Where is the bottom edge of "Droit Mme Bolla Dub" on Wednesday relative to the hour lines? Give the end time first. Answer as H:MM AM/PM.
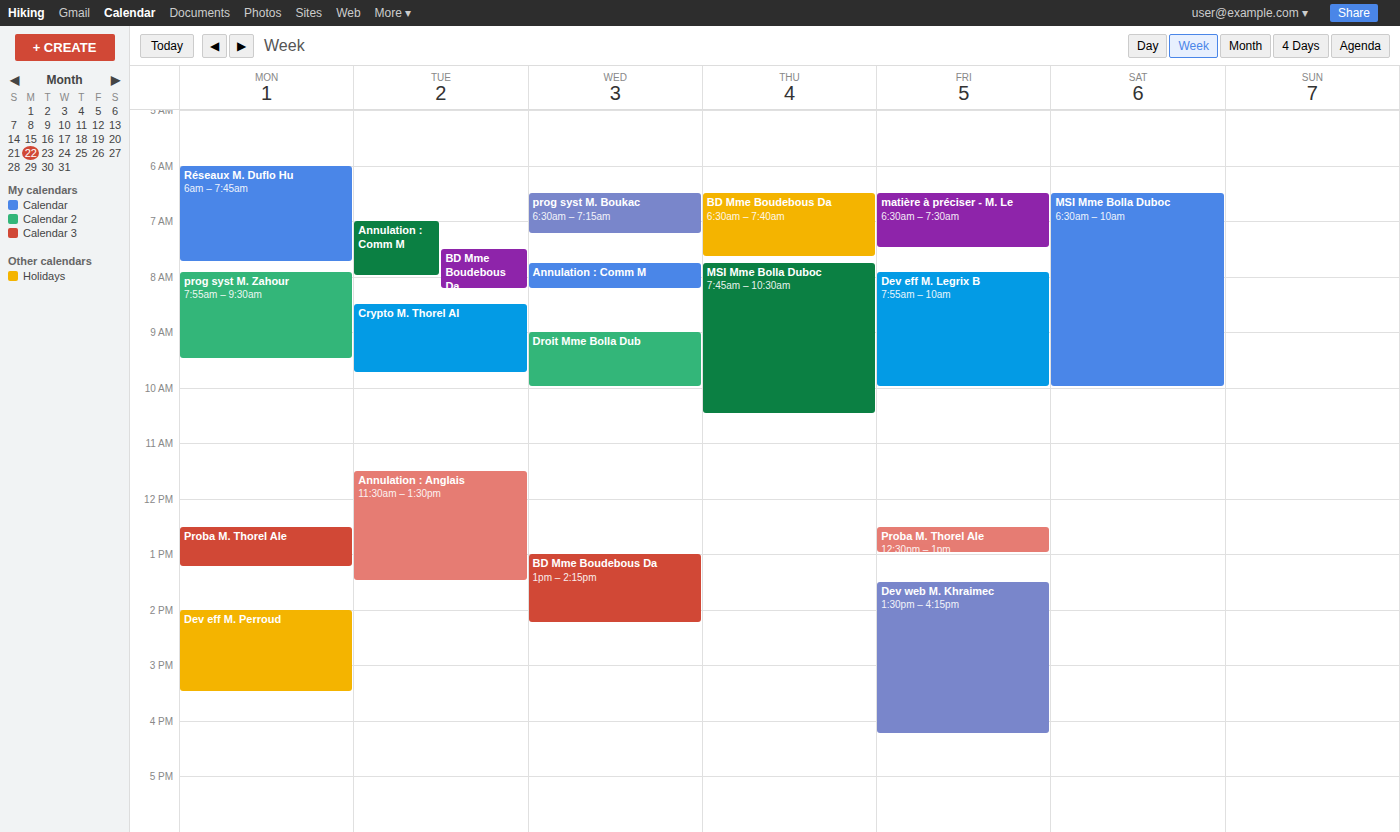
10:00 AM -- exactly on the 10 AM line.